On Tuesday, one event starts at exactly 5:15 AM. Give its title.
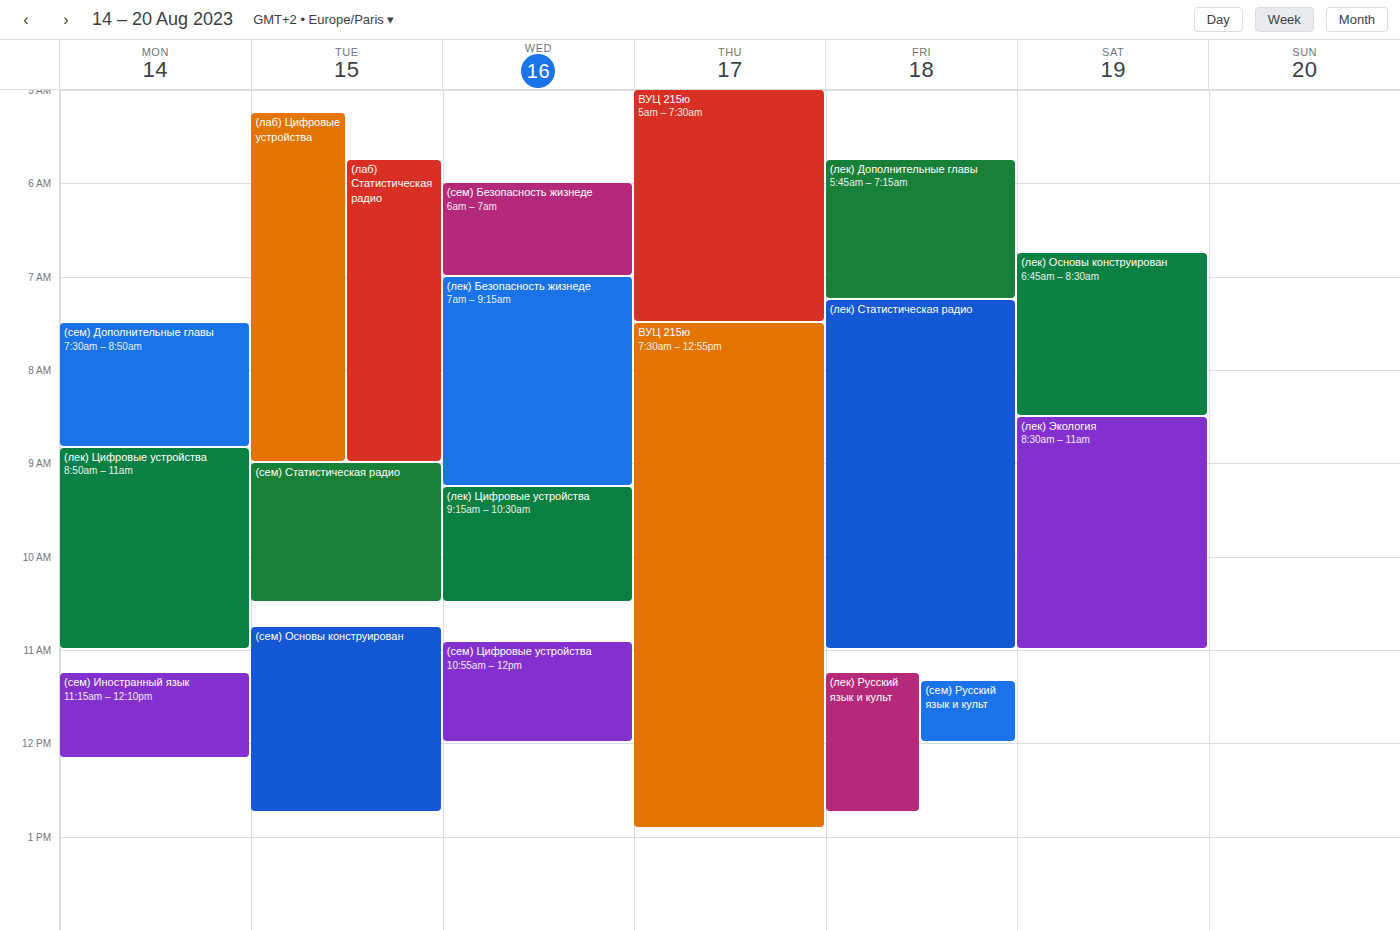
"(лаб) Цифровые устройства"